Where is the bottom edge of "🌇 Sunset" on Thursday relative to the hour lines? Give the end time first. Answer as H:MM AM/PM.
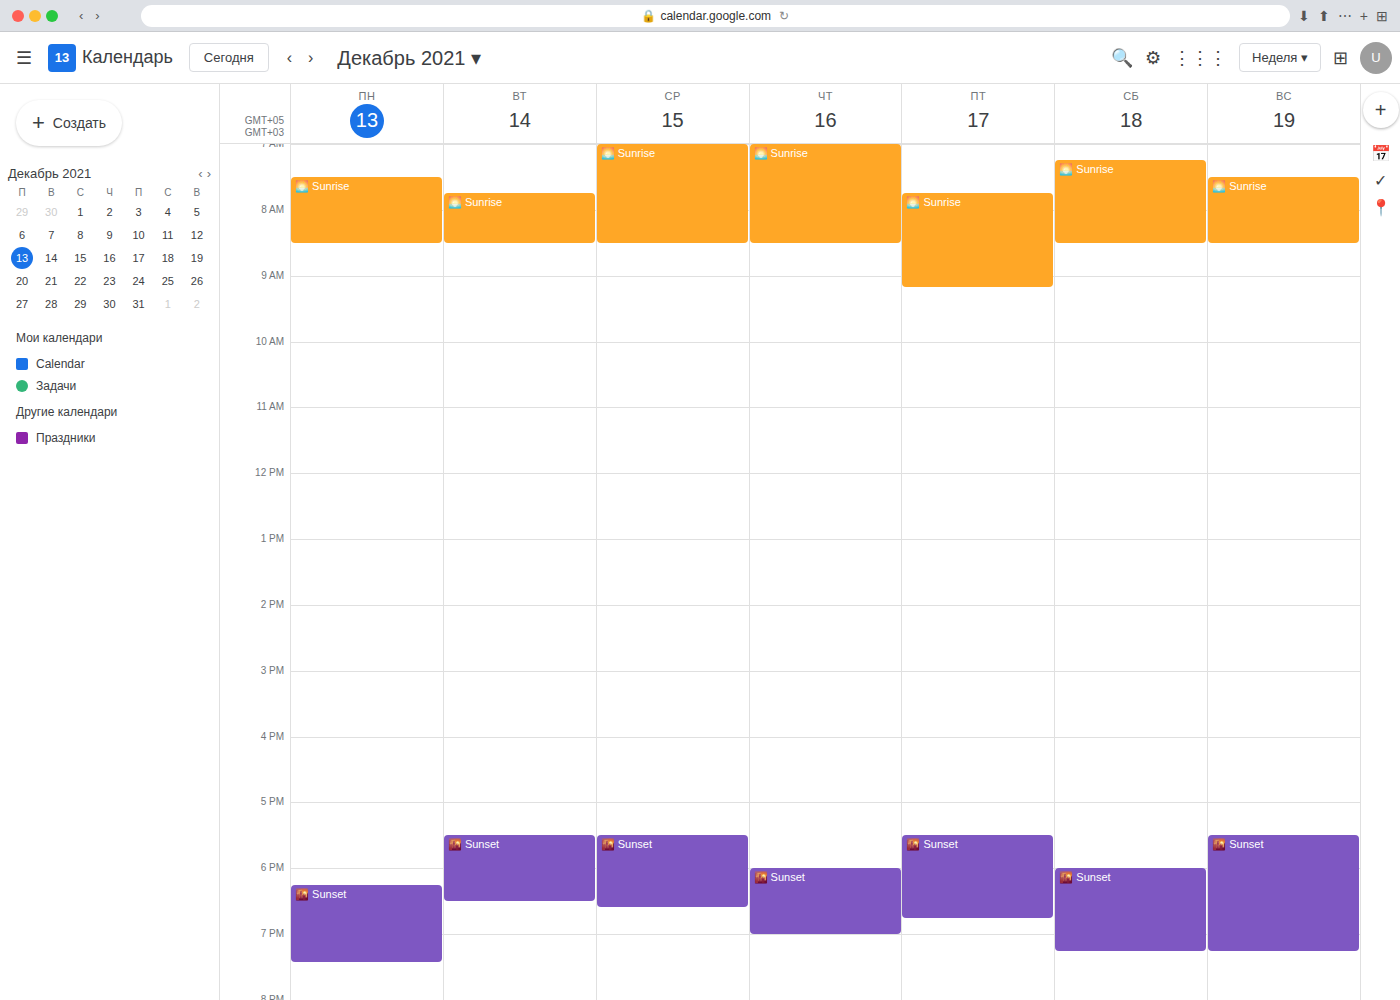
7:00 PM -- exactly on the 7 PM line.